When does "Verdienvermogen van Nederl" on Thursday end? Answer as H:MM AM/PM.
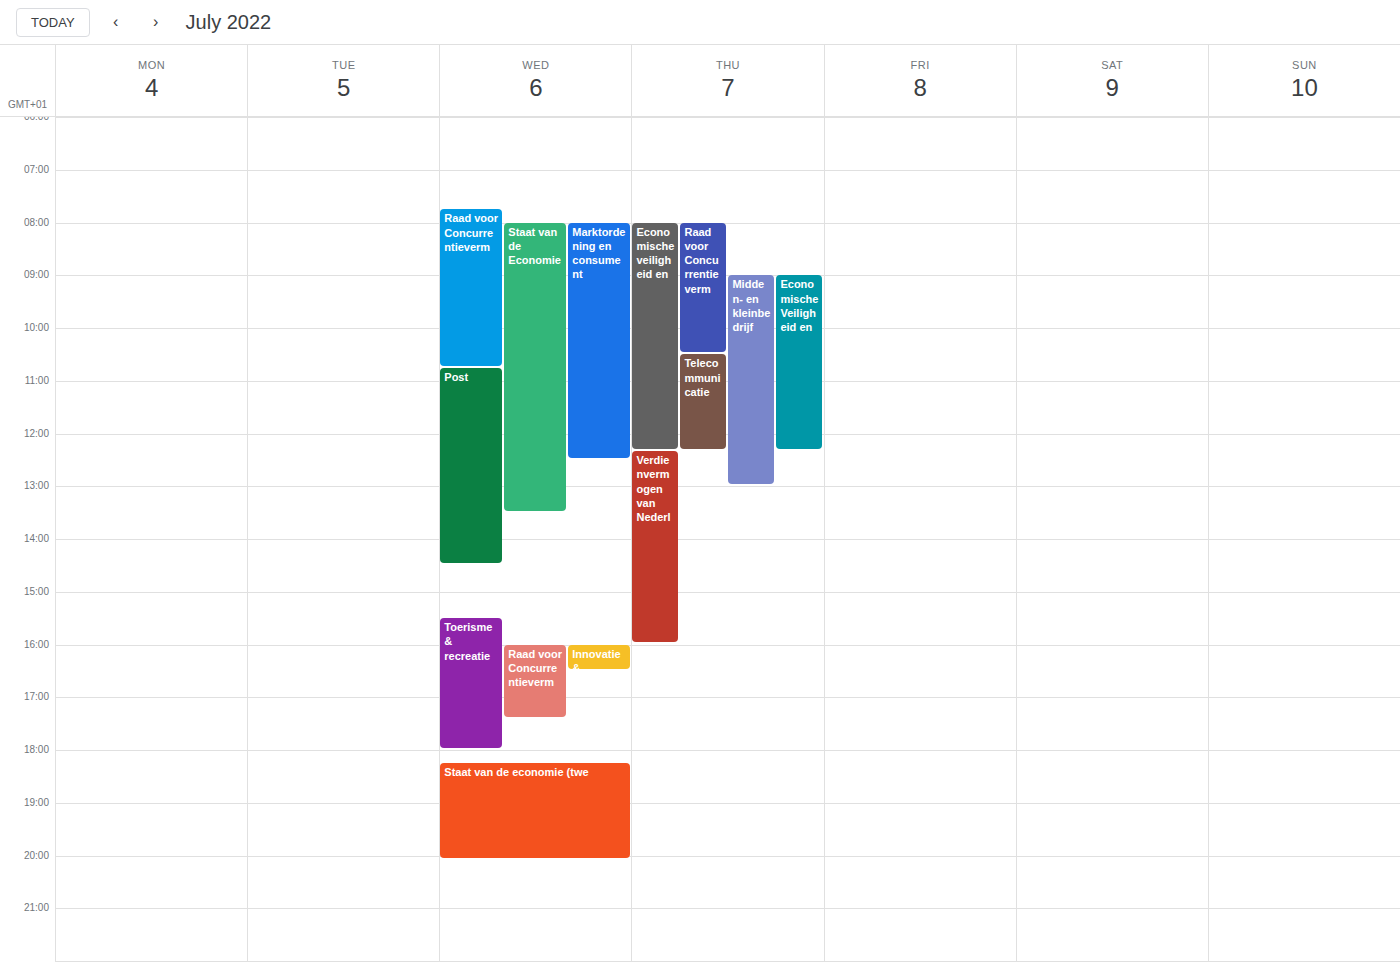
4:00 PM